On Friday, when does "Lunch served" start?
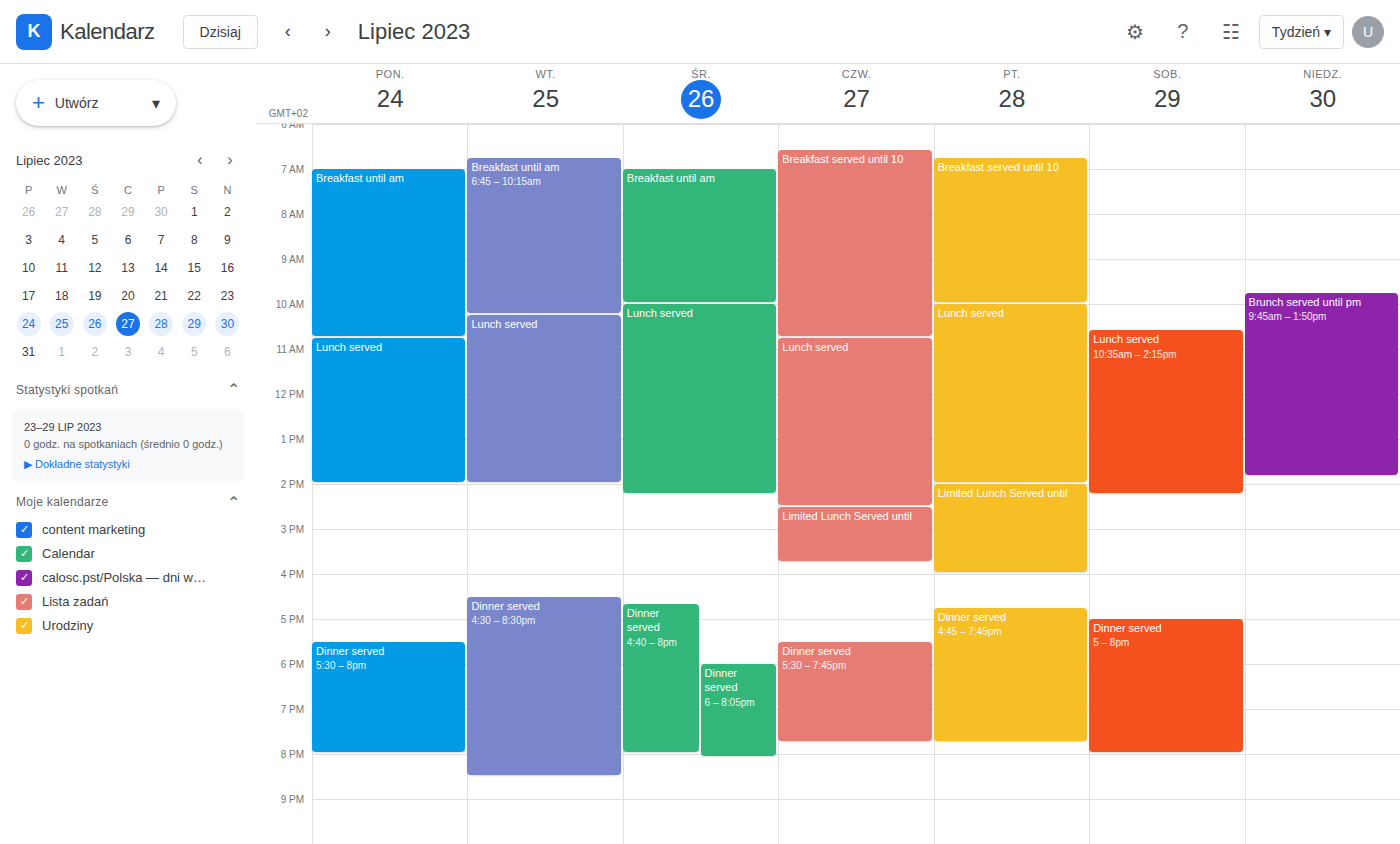
10:00 AM